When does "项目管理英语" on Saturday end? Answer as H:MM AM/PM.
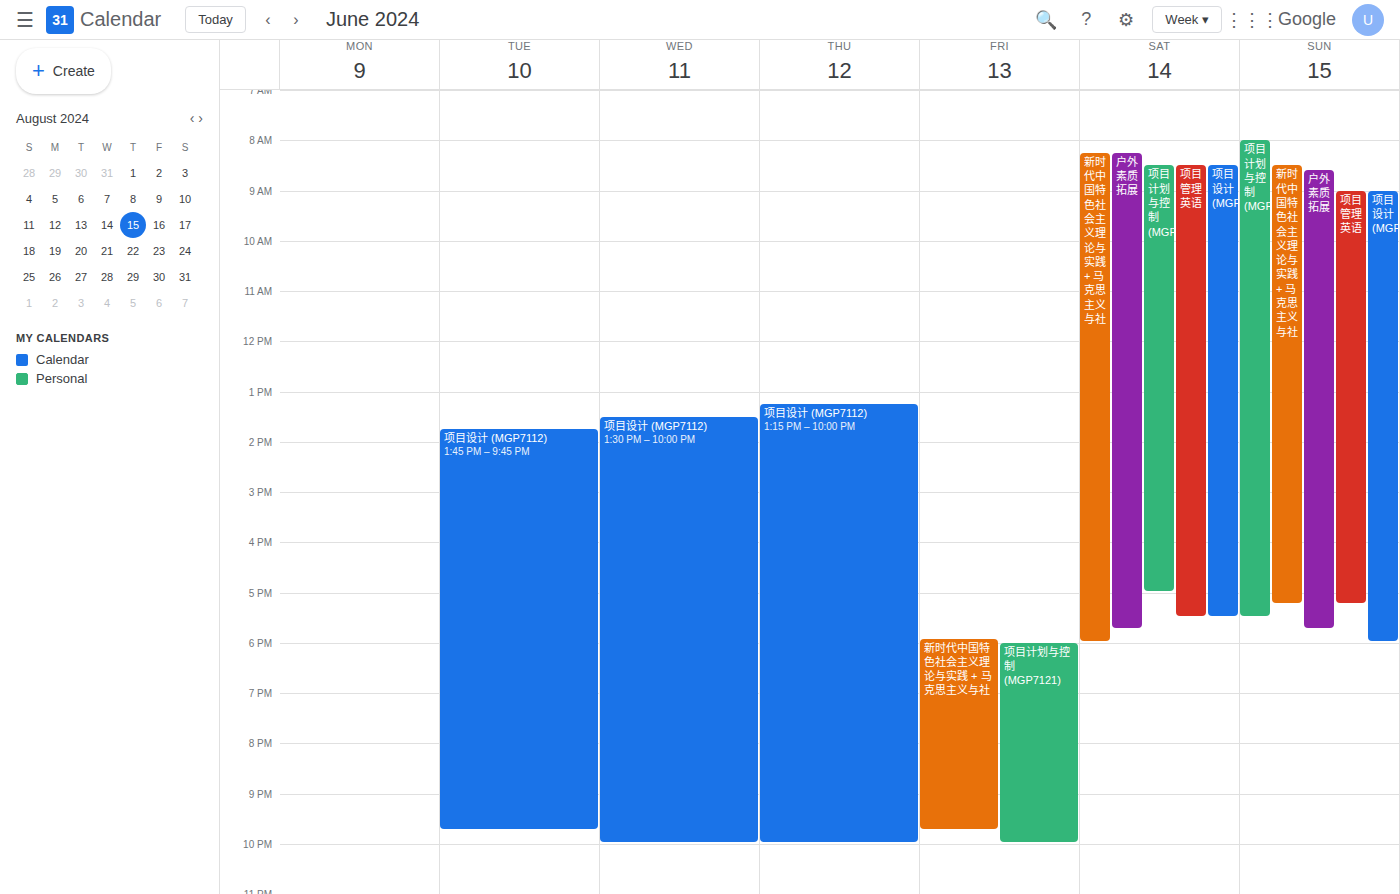
5:30 PM